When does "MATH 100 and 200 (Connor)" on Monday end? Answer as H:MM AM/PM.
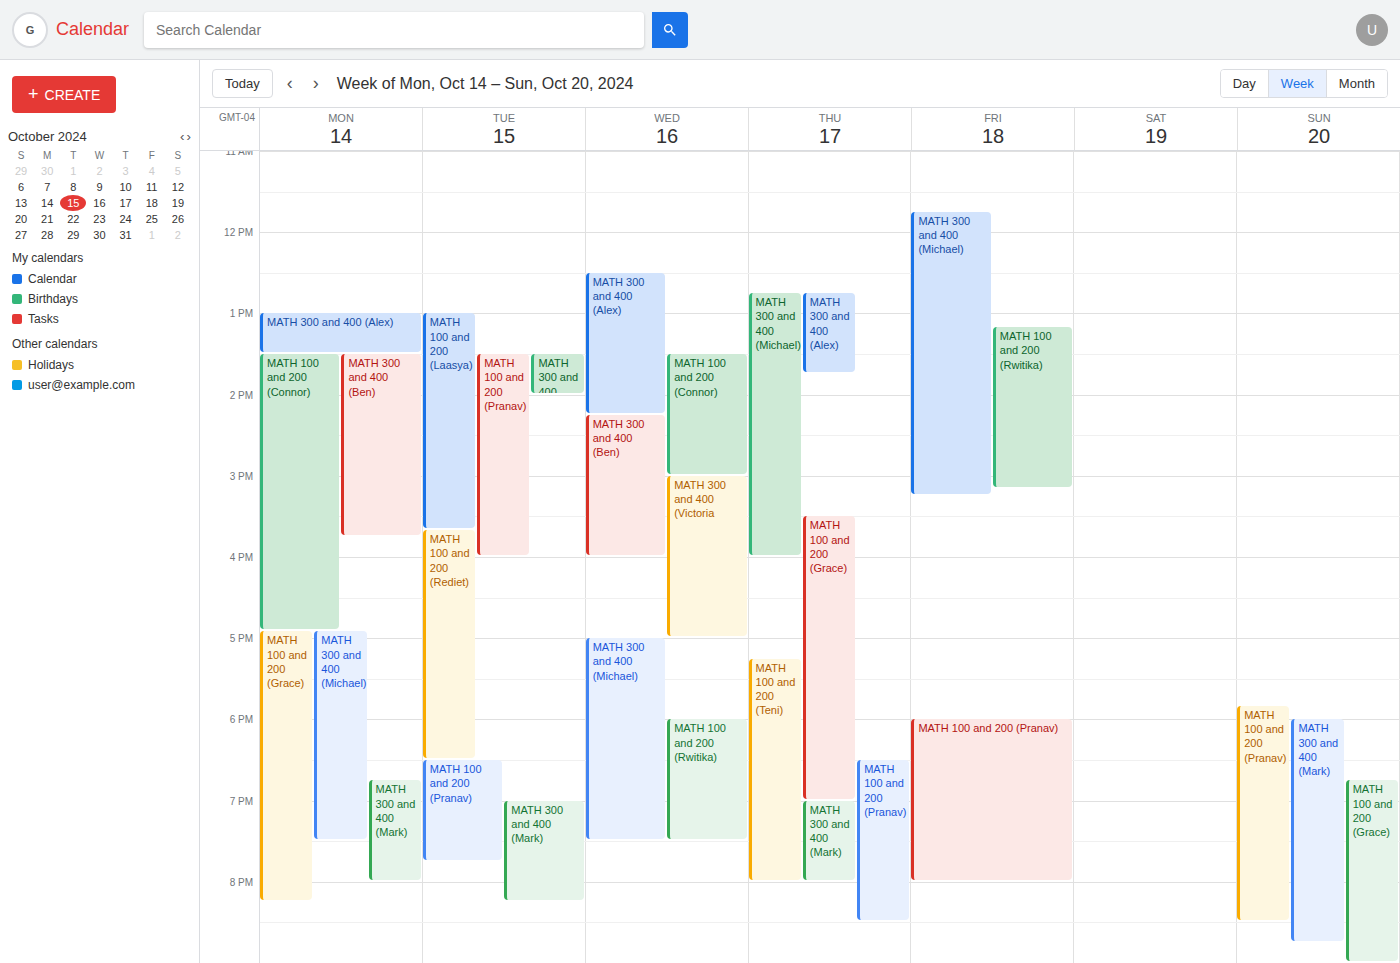
4:55 PM